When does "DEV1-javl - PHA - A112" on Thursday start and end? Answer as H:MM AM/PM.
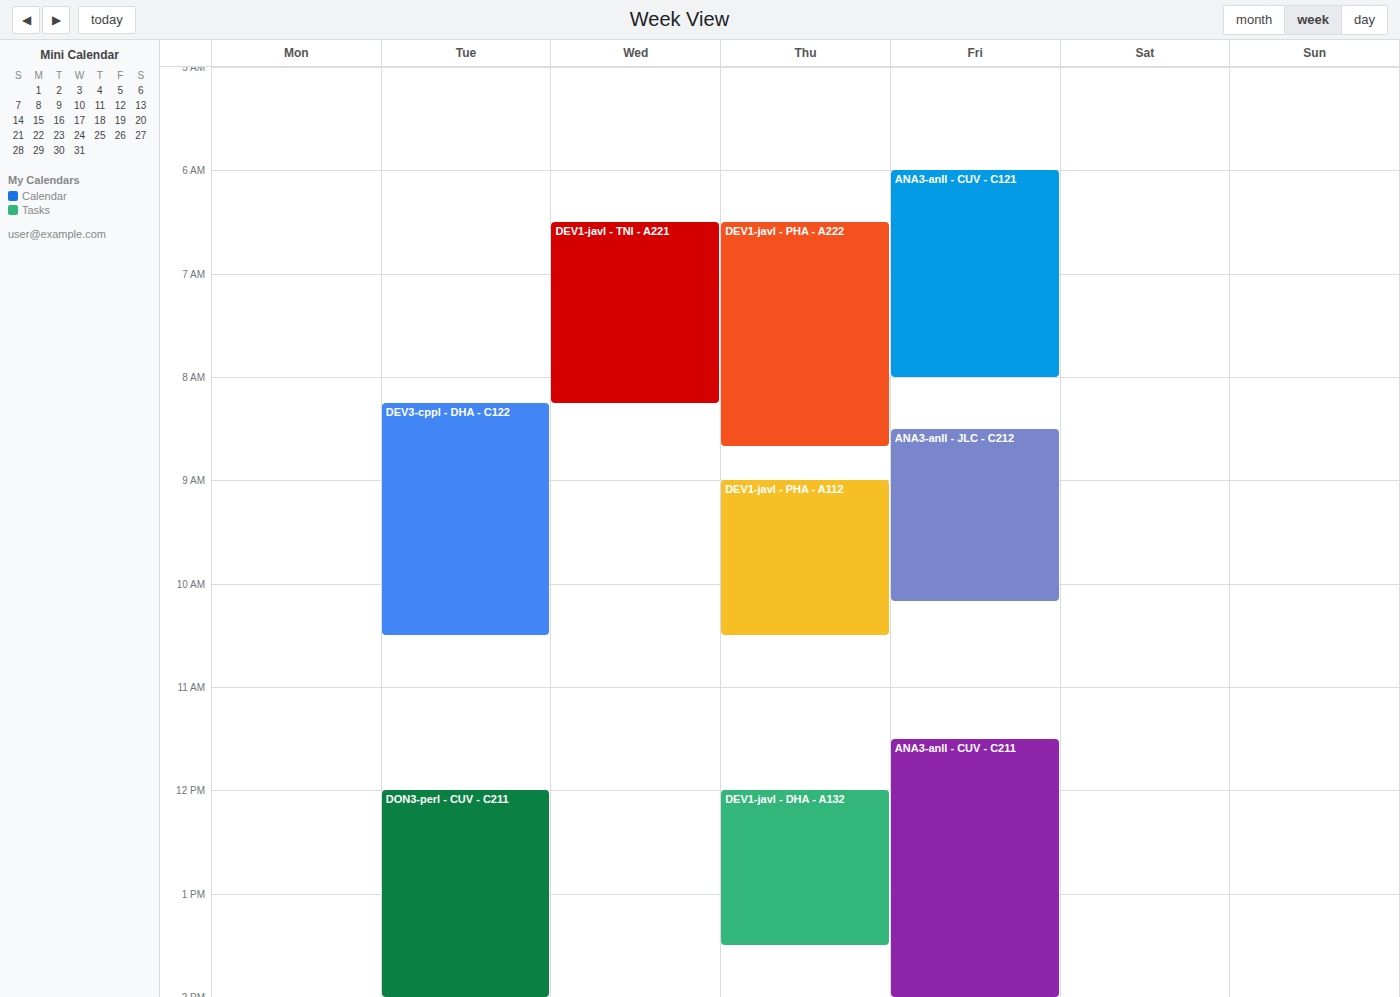
9:00 AM to 10:30 AM